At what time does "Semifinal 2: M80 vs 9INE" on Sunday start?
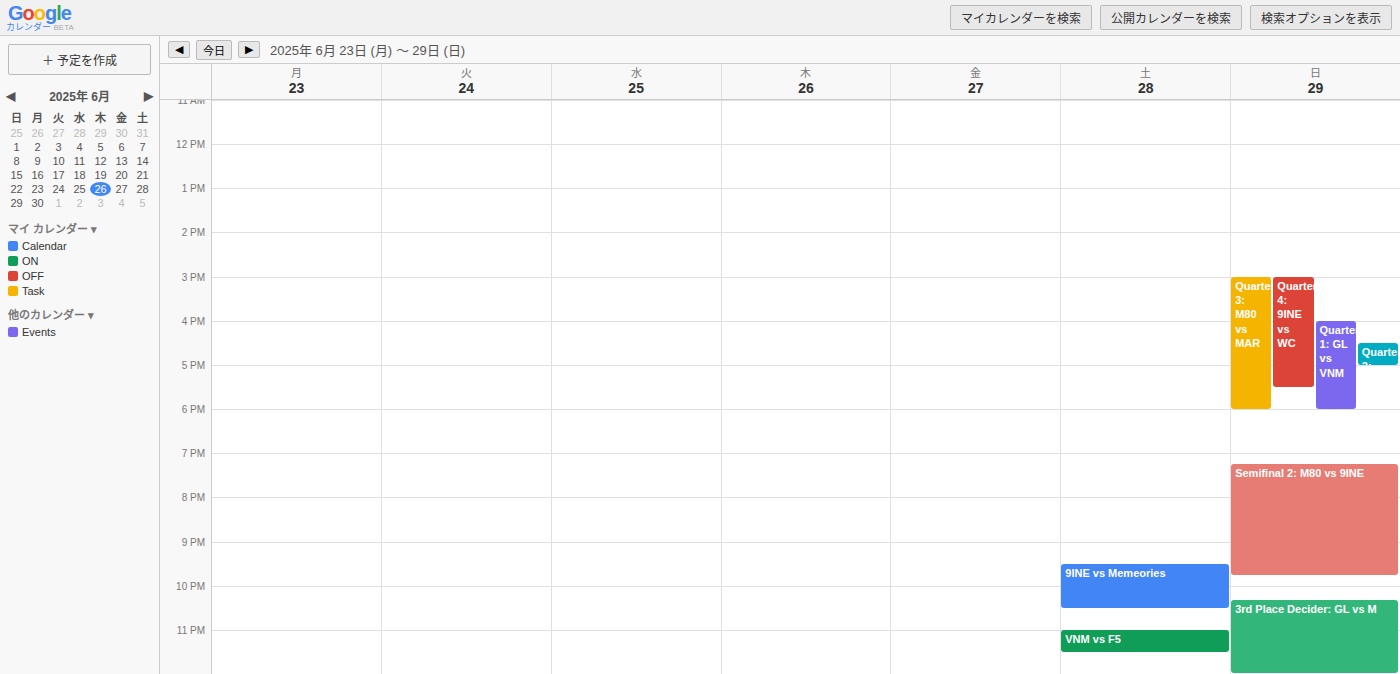
7:15 PM